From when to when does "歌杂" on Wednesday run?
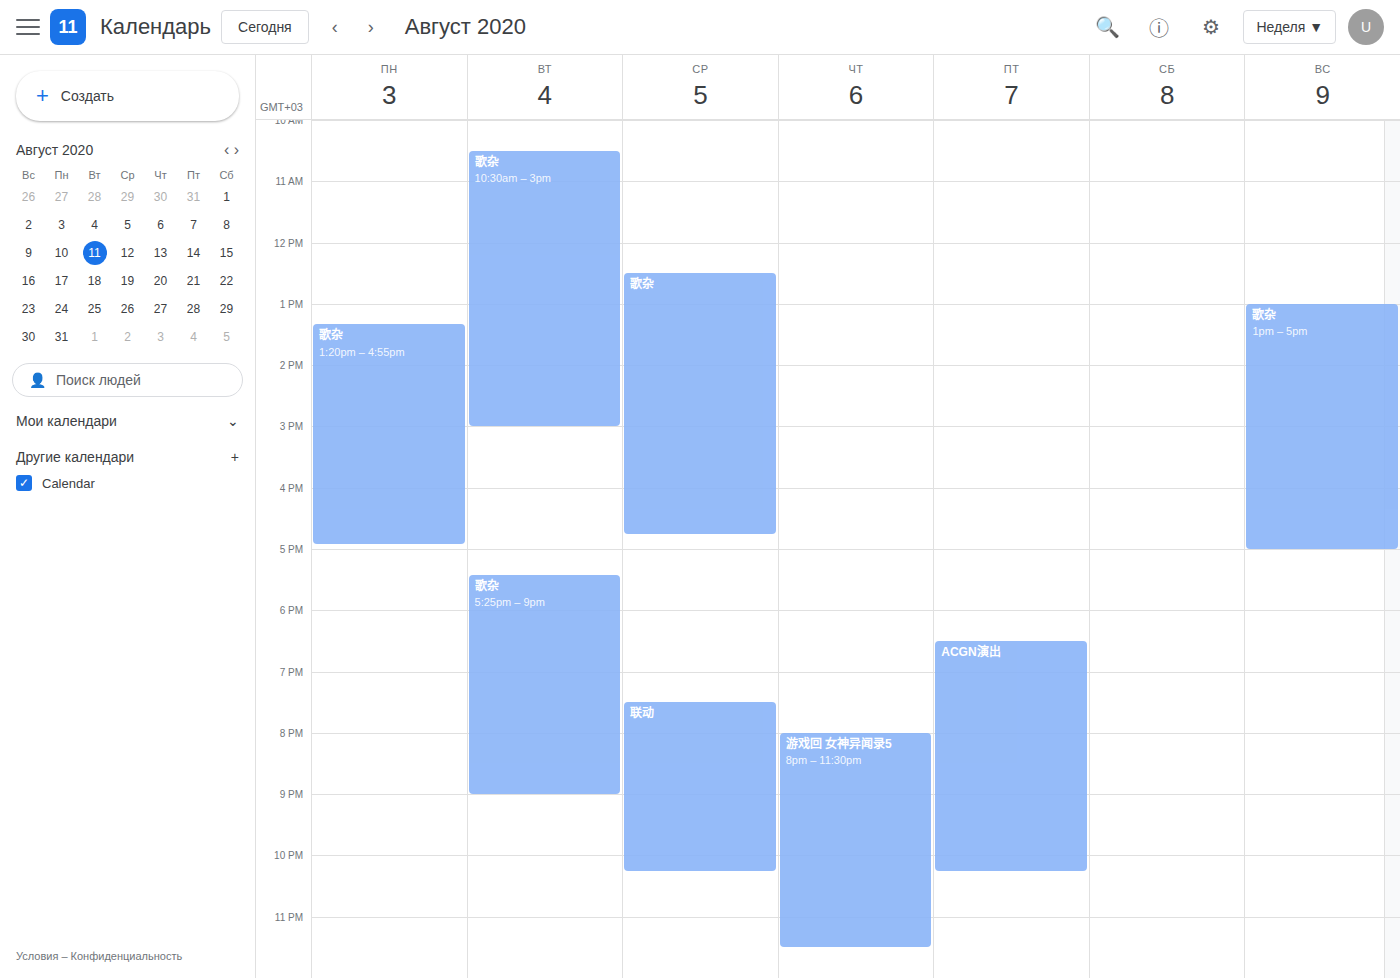
12:30 PM to 4:45 PM